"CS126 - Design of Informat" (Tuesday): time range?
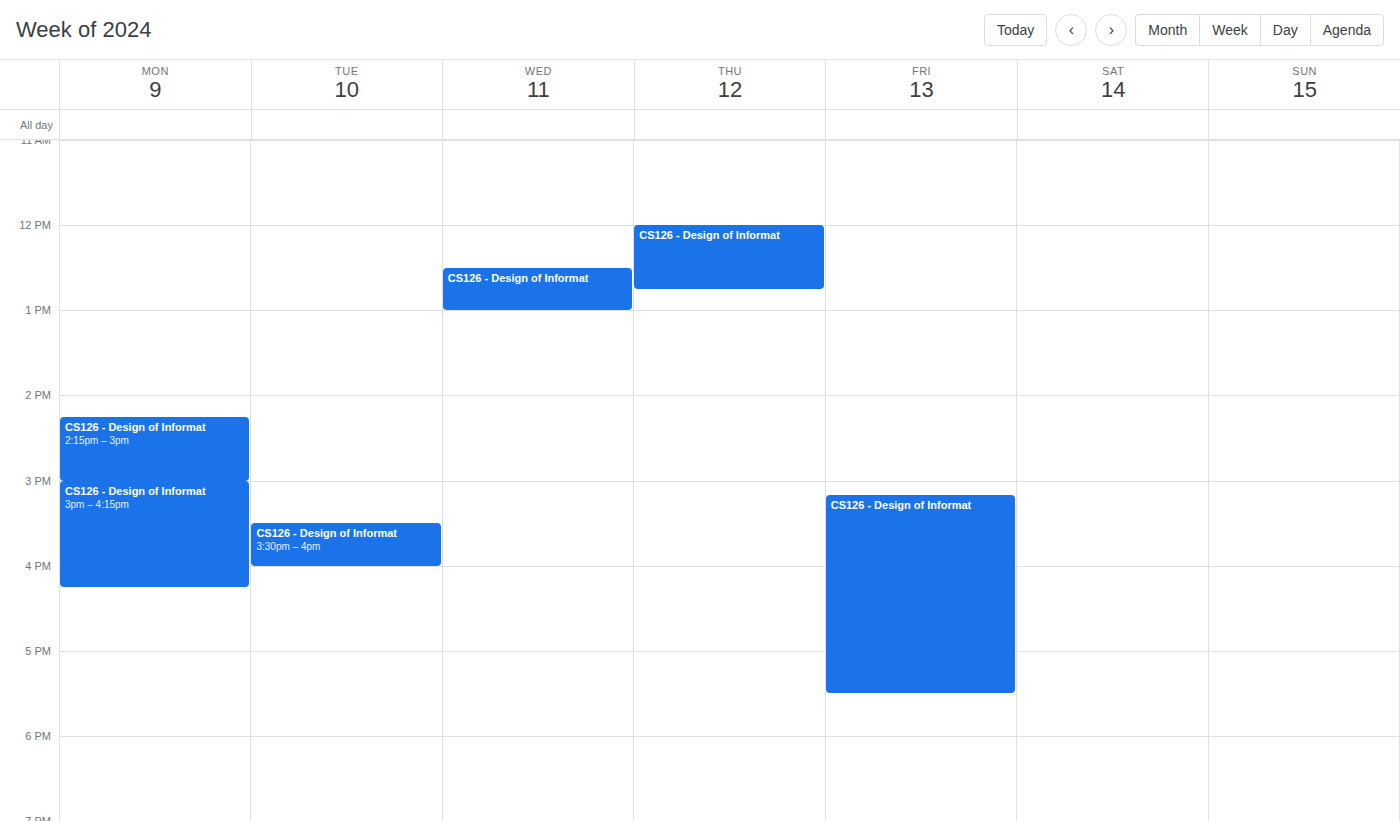
3:30 PM to 4:00 PM